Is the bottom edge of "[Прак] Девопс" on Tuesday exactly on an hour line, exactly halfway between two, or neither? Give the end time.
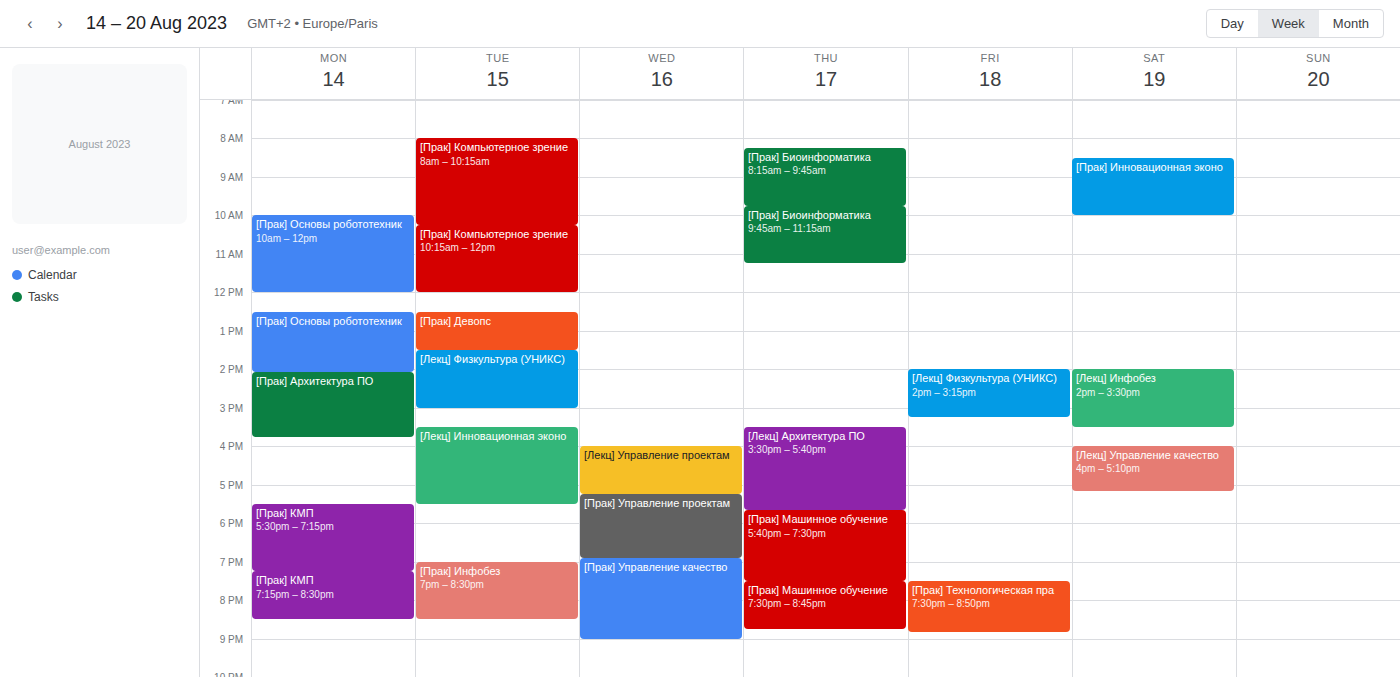
1:30 PM -- halfway between the 1 PM and 2 PM lines.